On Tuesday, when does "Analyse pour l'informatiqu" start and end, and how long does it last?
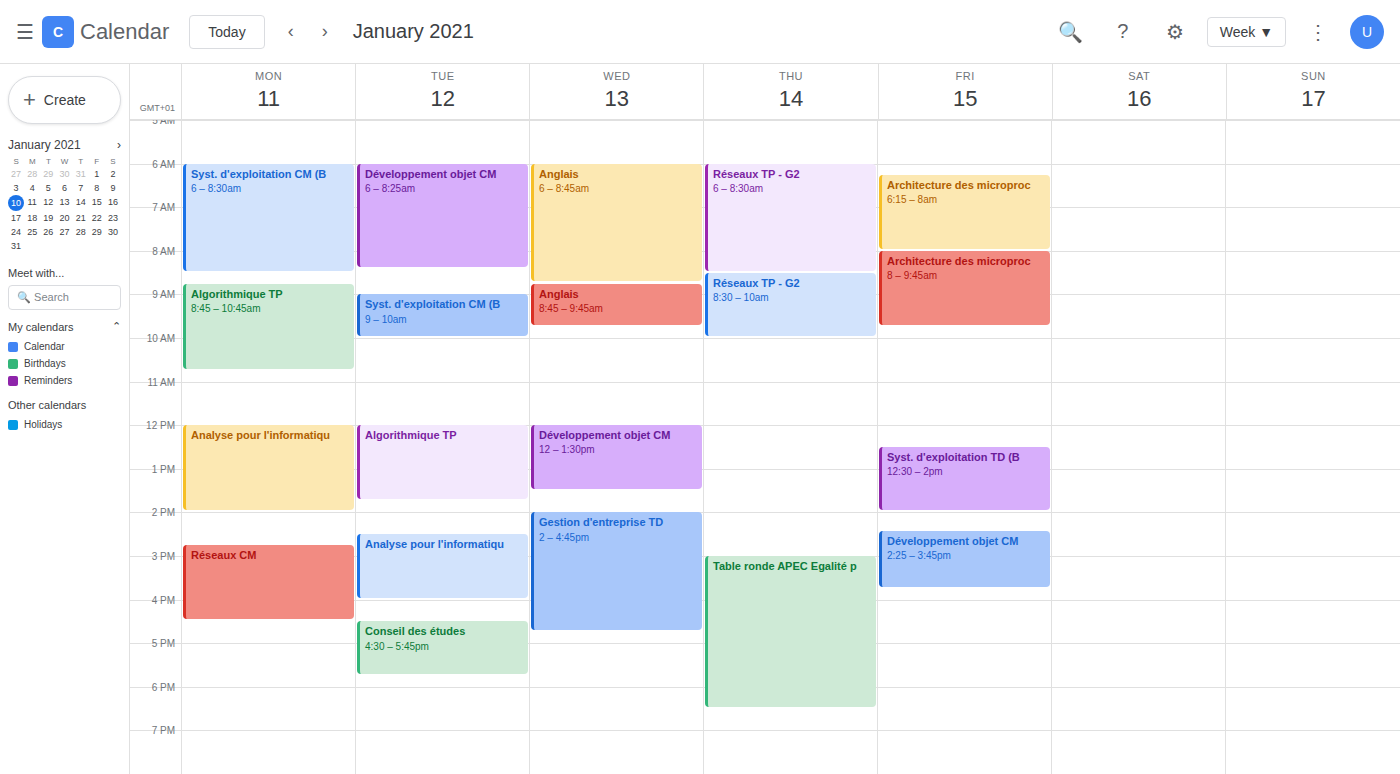
2:30 PM to 4:00 PM, 1 hour 30 minutes